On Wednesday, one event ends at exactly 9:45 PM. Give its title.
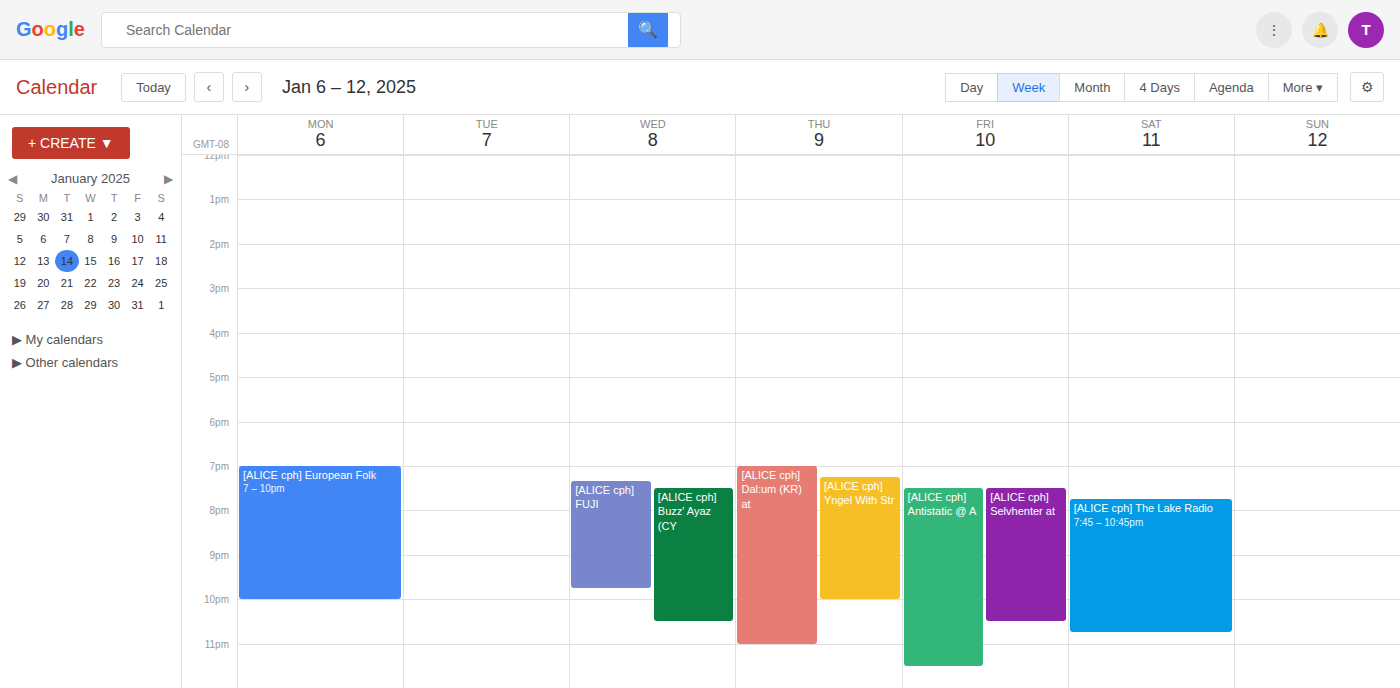
"[ALICE cph] FUJI"